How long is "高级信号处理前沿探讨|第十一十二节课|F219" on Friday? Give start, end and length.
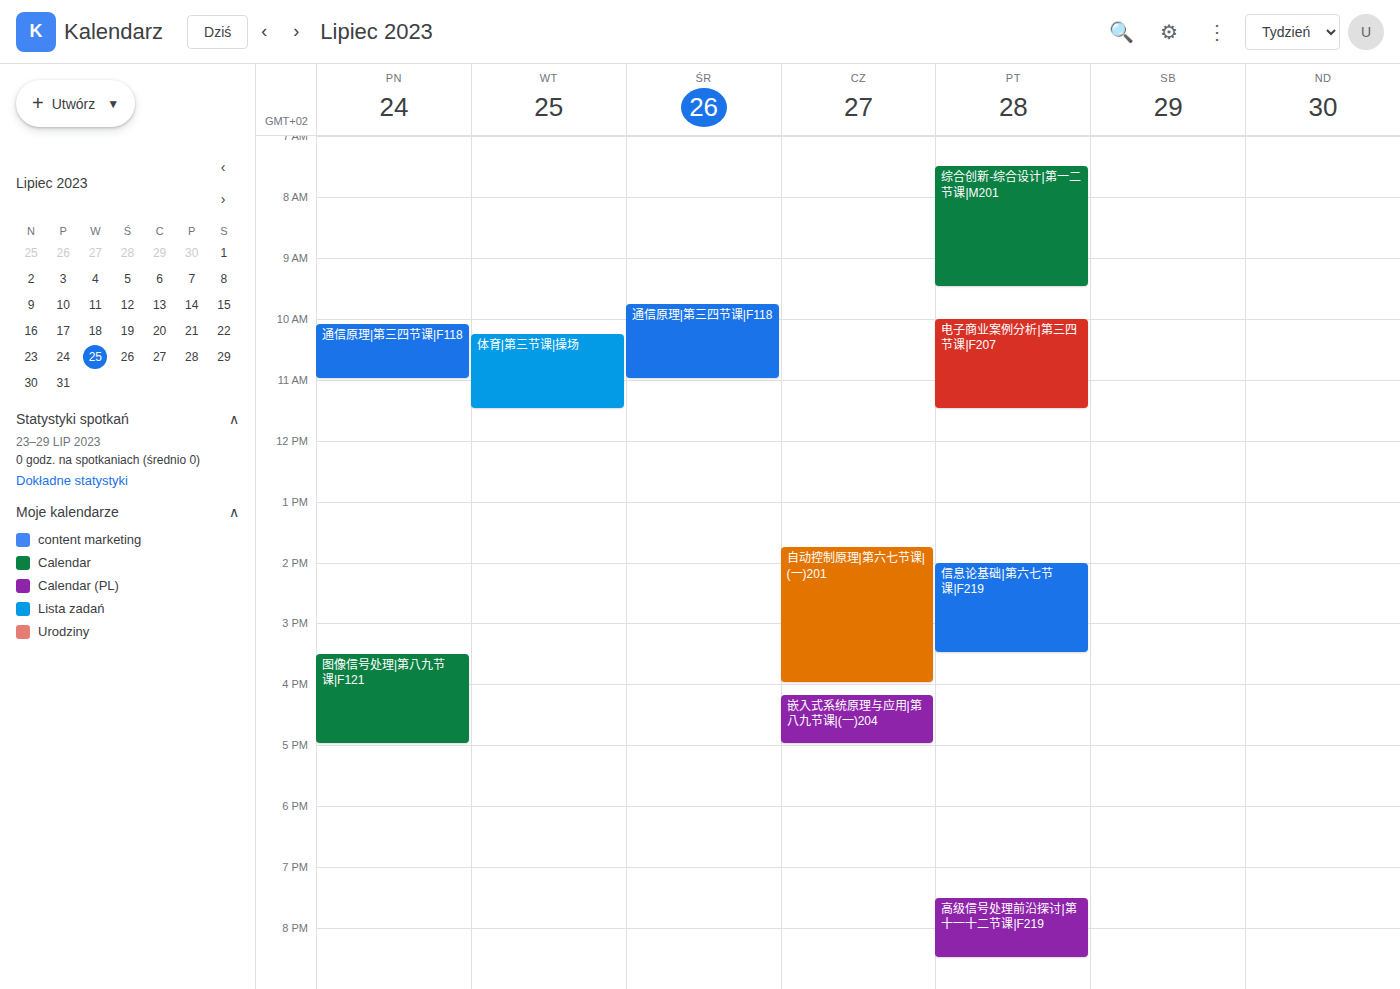
7:30 PM to 8:30 PM, 1 hour